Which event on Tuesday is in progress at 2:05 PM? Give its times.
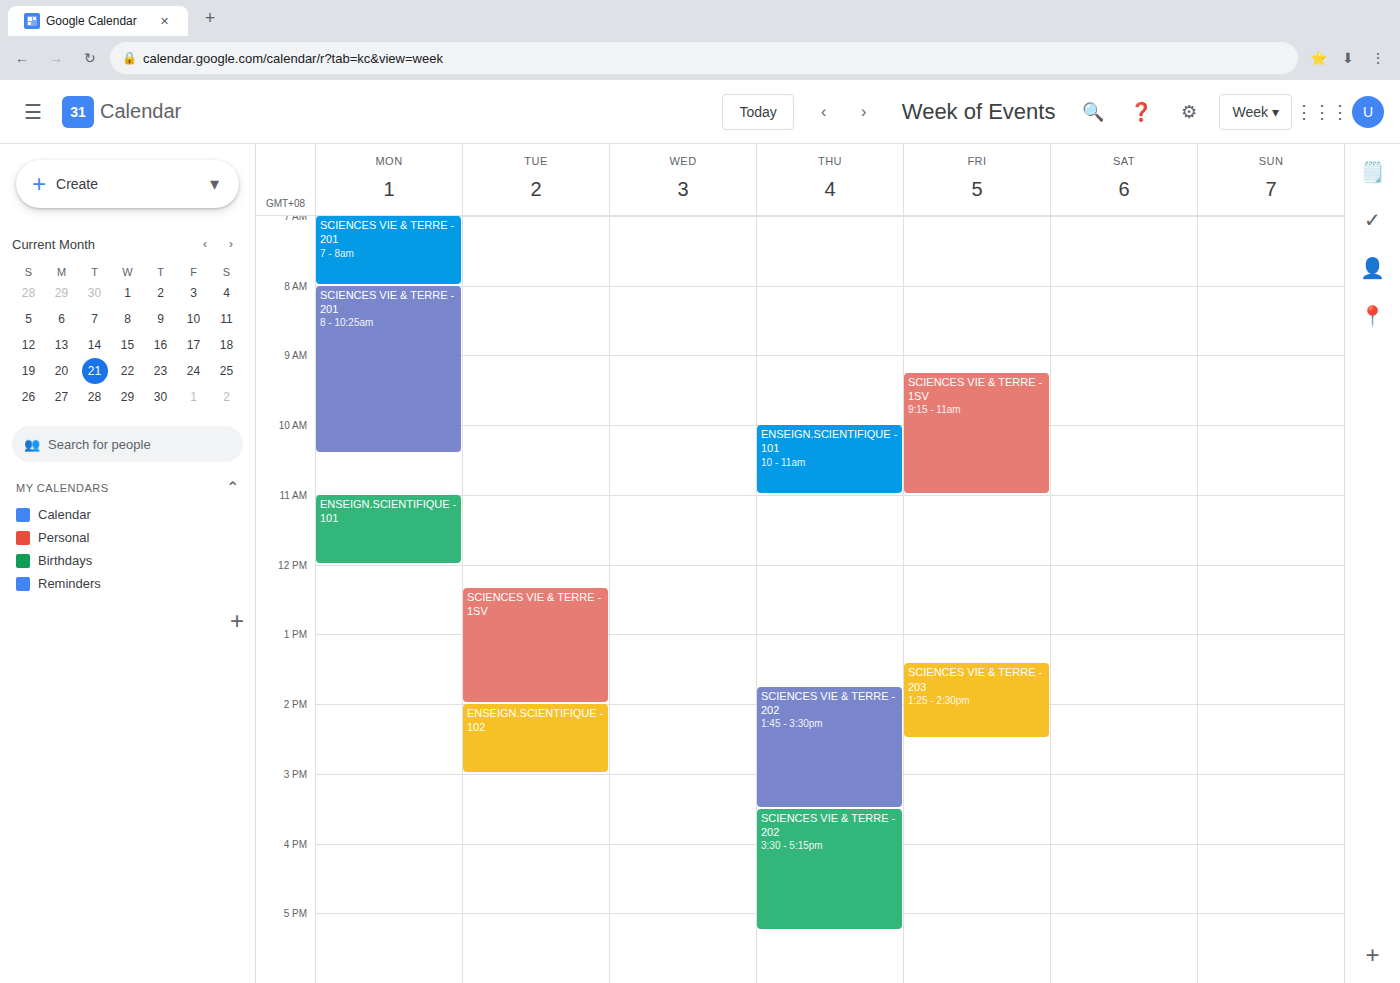
"ENSEIGN.SCIENTIFIQUE - 102", 2:00 PM to 3:00 PM